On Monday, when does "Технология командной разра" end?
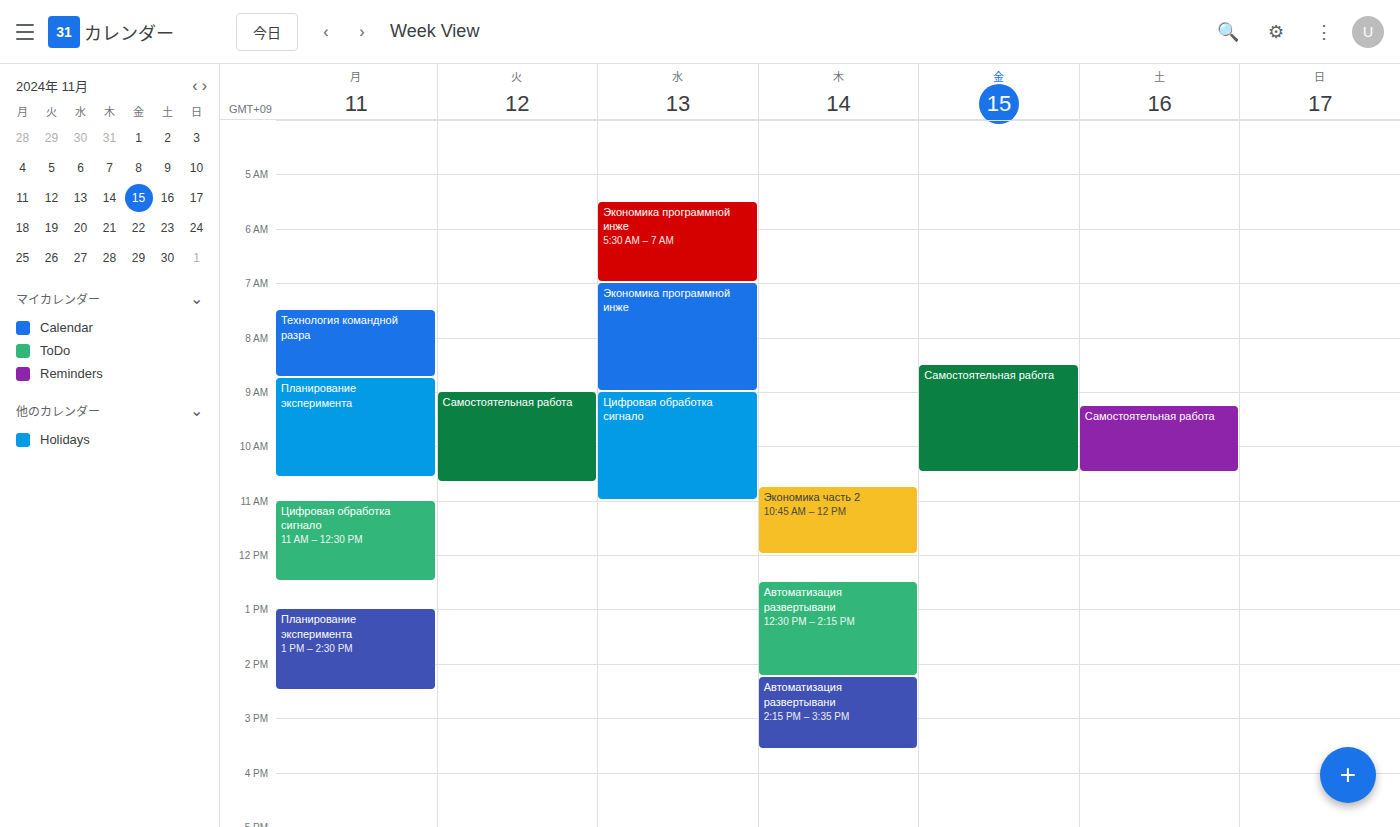
8:45 AM